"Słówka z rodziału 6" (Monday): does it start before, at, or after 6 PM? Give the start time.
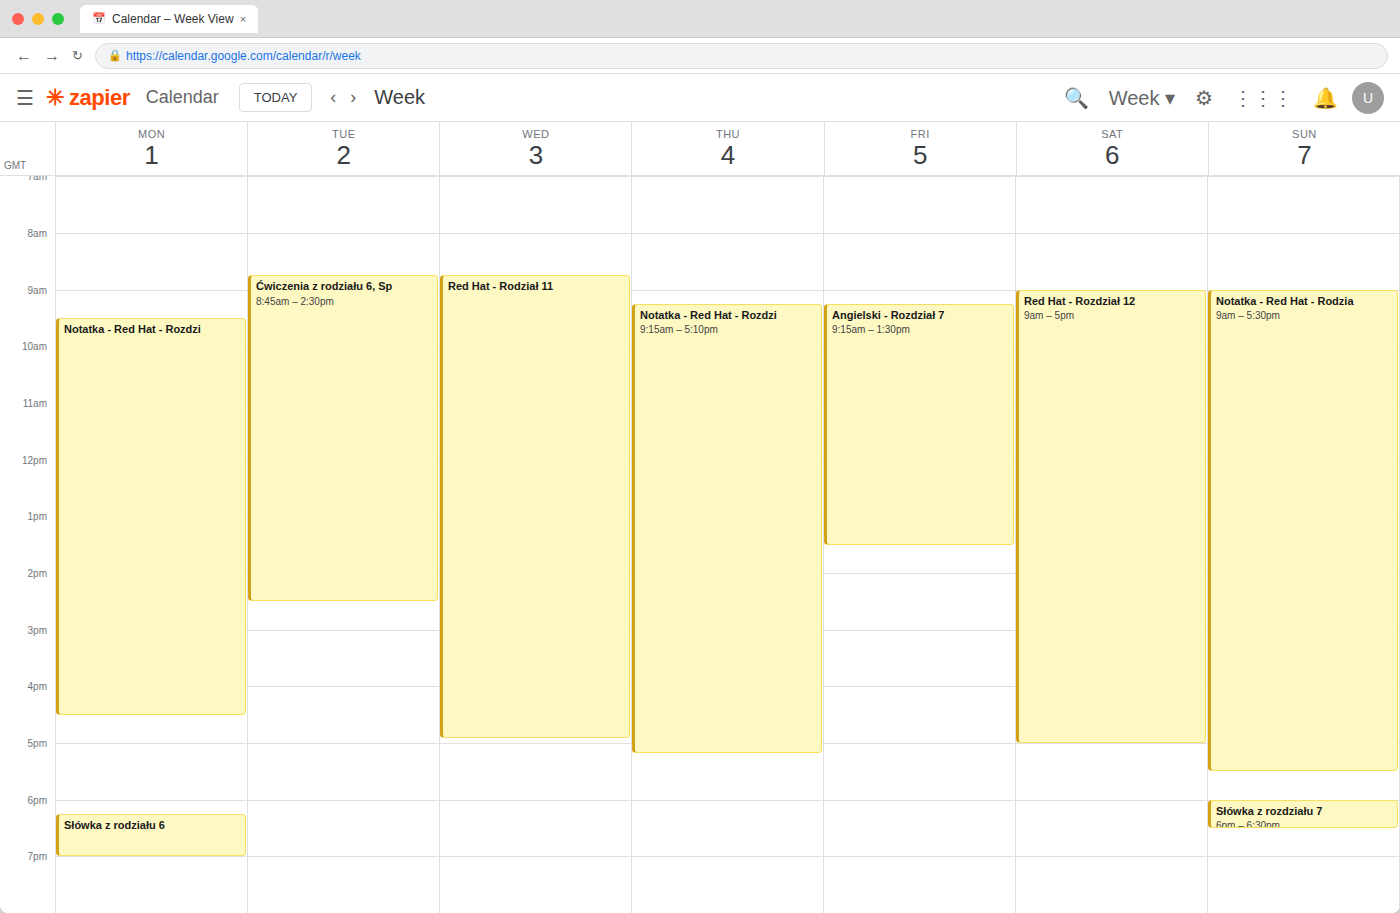
6:15 PM -- after 6 PM, 15 minutes below the 6 PM line.